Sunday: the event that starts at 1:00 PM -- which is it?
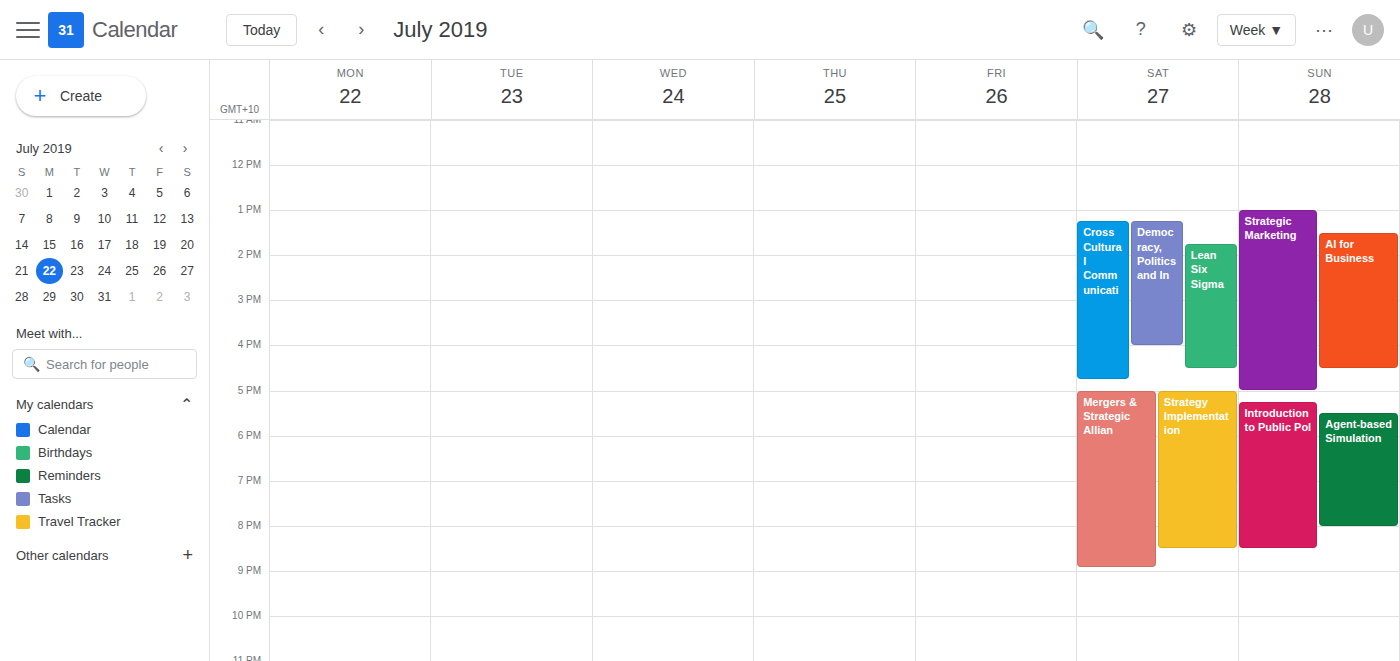
"Strategic Marketing"